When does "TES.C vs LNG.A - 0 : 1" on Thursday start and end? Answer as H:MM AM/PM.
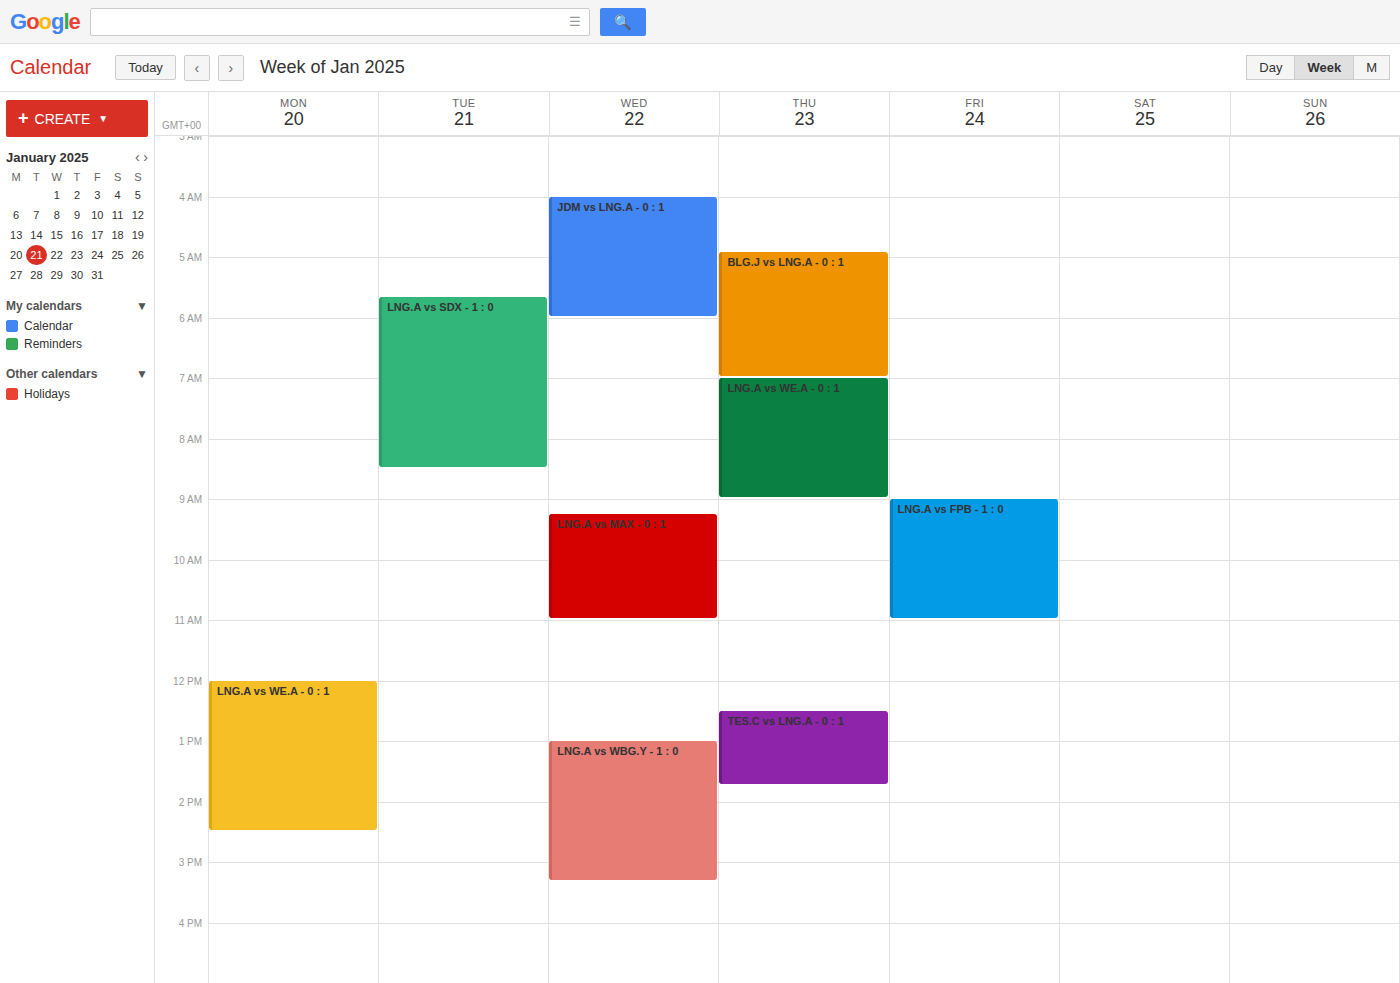
12:30 PM to 1:45 PM